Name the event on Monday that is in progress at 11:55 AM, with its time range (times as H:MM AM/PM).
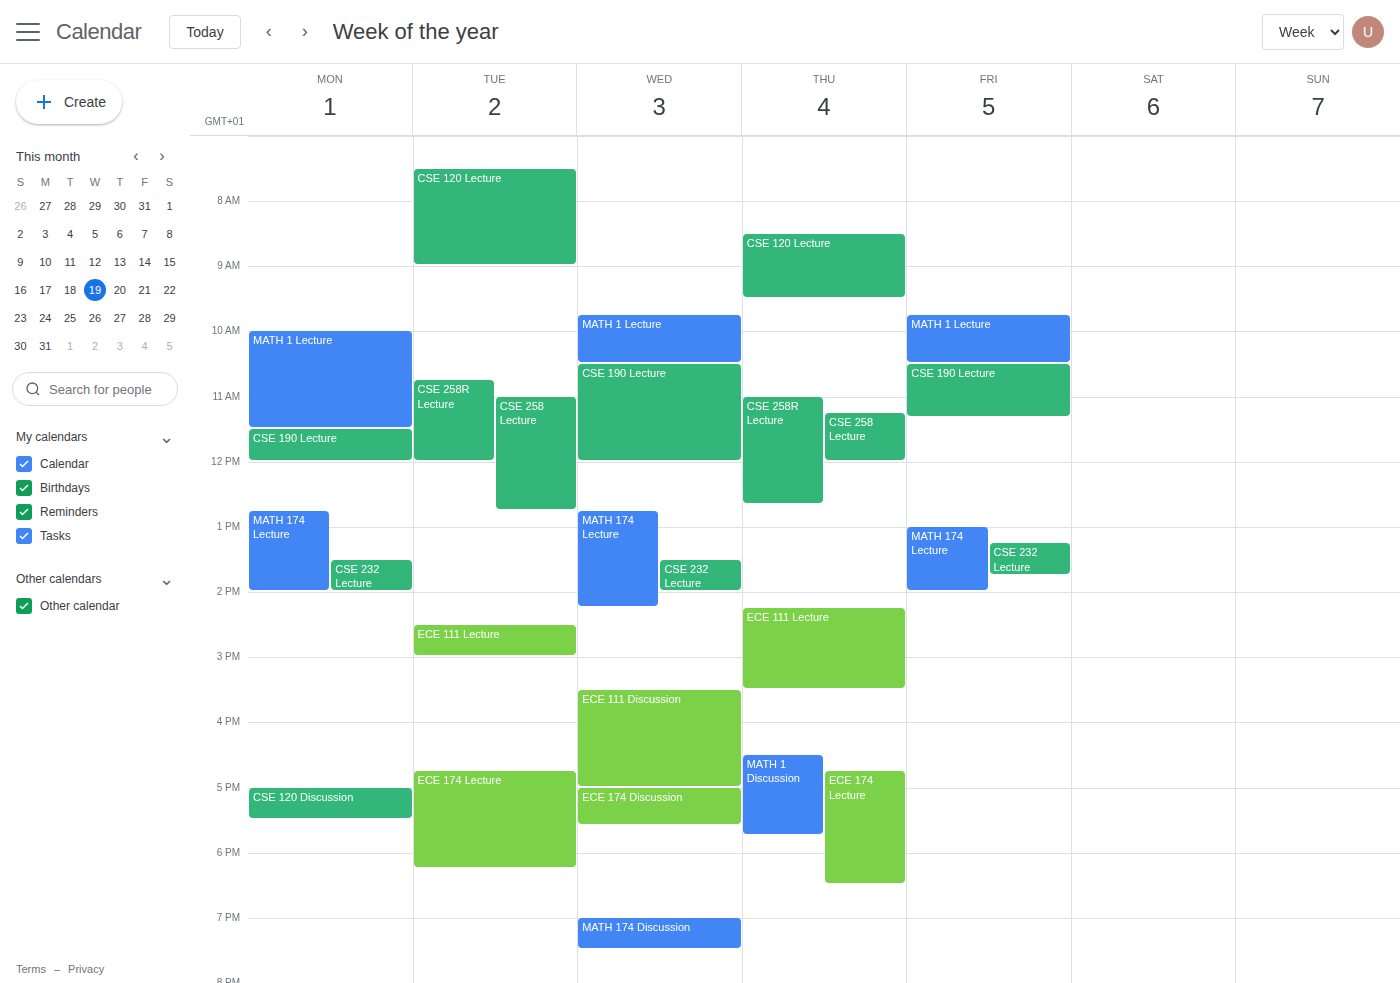
"CSE 190 Lecture", 11:30 AM to 12:00 PM